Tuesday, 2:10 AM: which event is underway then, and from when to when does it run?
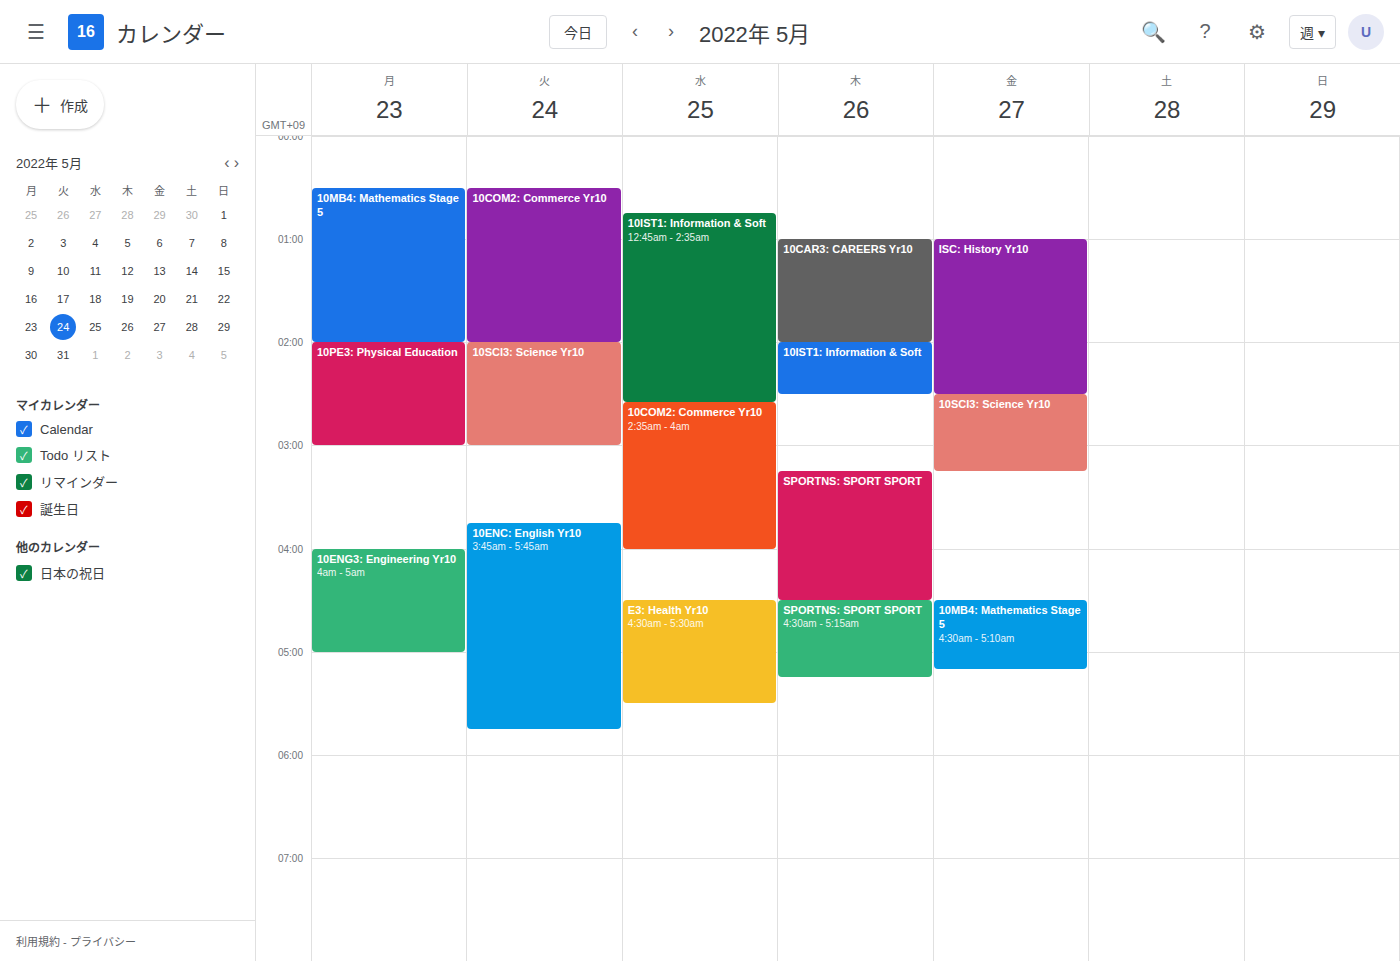
"10SCI3: Science Yr10", 2:00 AM to 3:00 AM